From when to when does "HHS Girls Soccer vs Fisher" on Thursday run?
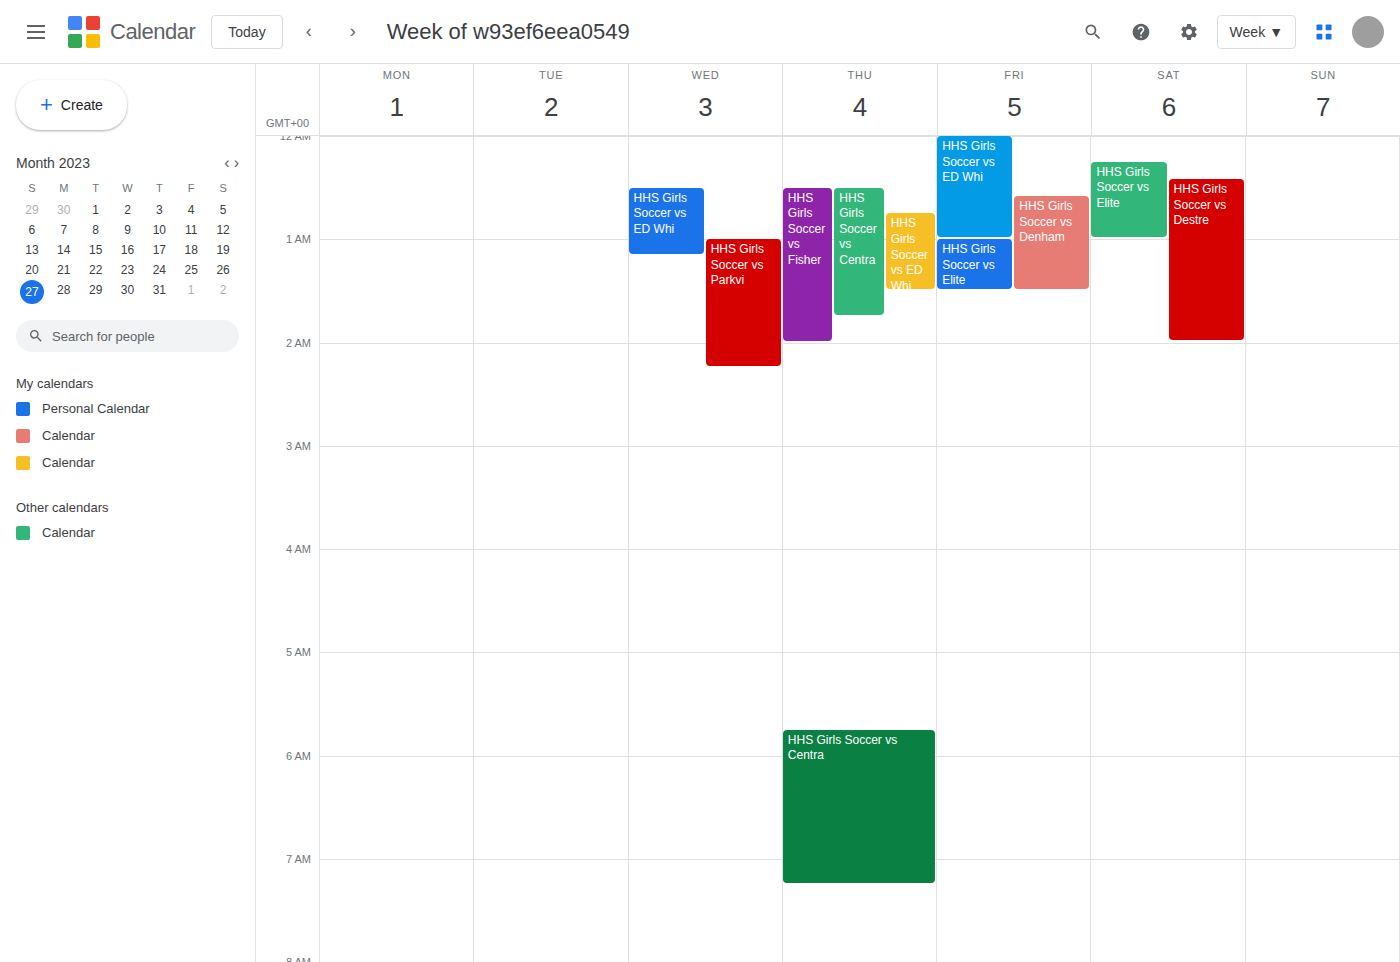
12:30 AM to 2:00 AM